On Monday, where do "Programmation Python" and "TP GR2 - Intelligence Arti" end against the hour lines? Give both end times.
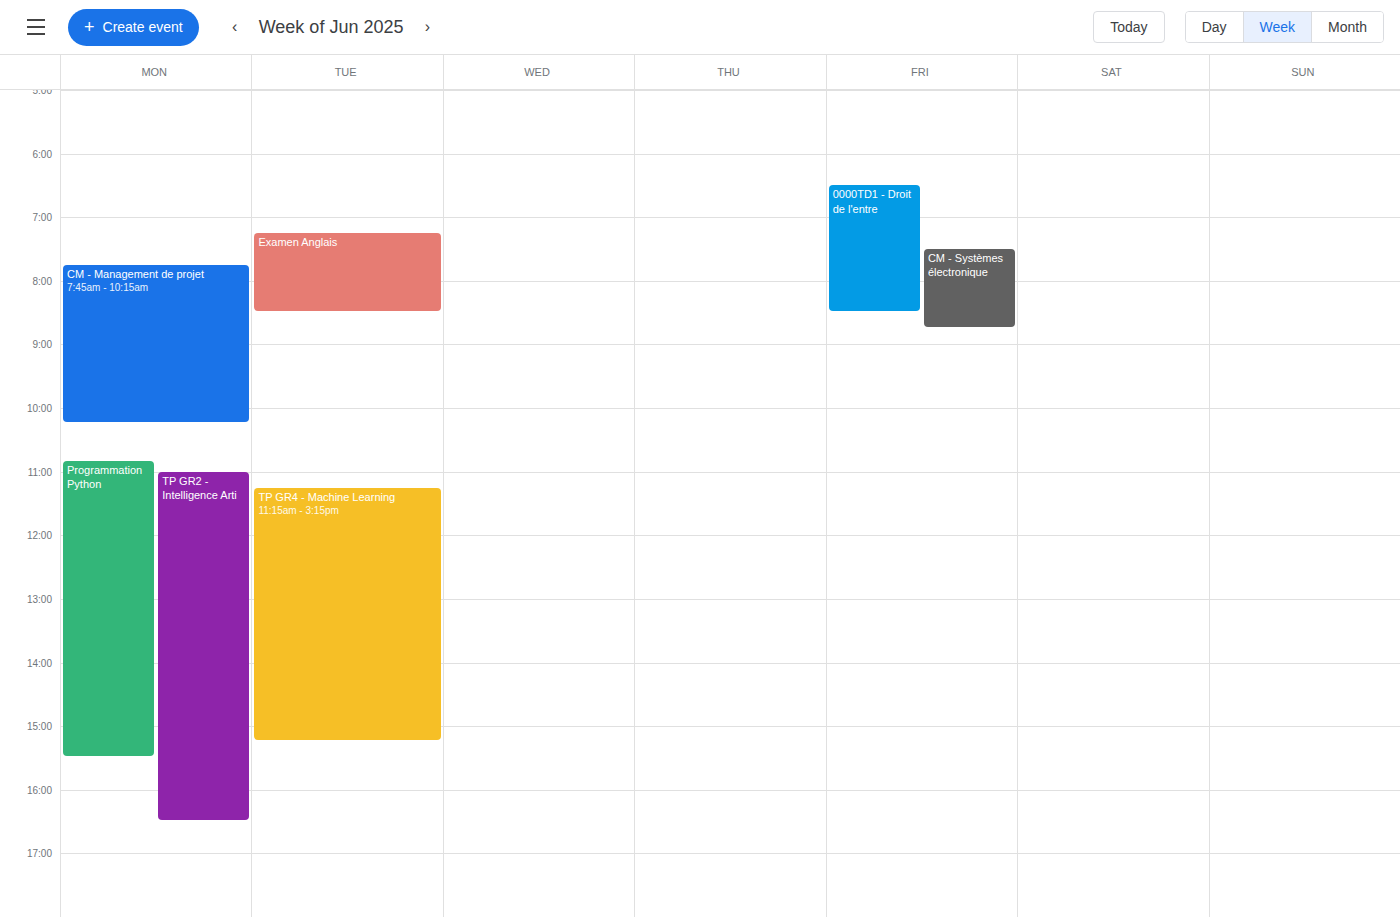
"Programmation Python": 15:30, halfway between the 15:00 and 16:00 lines. "TP GR2 - Intelligence Arti": 16:30, halfway between the 16:00 and 17:00 lines.